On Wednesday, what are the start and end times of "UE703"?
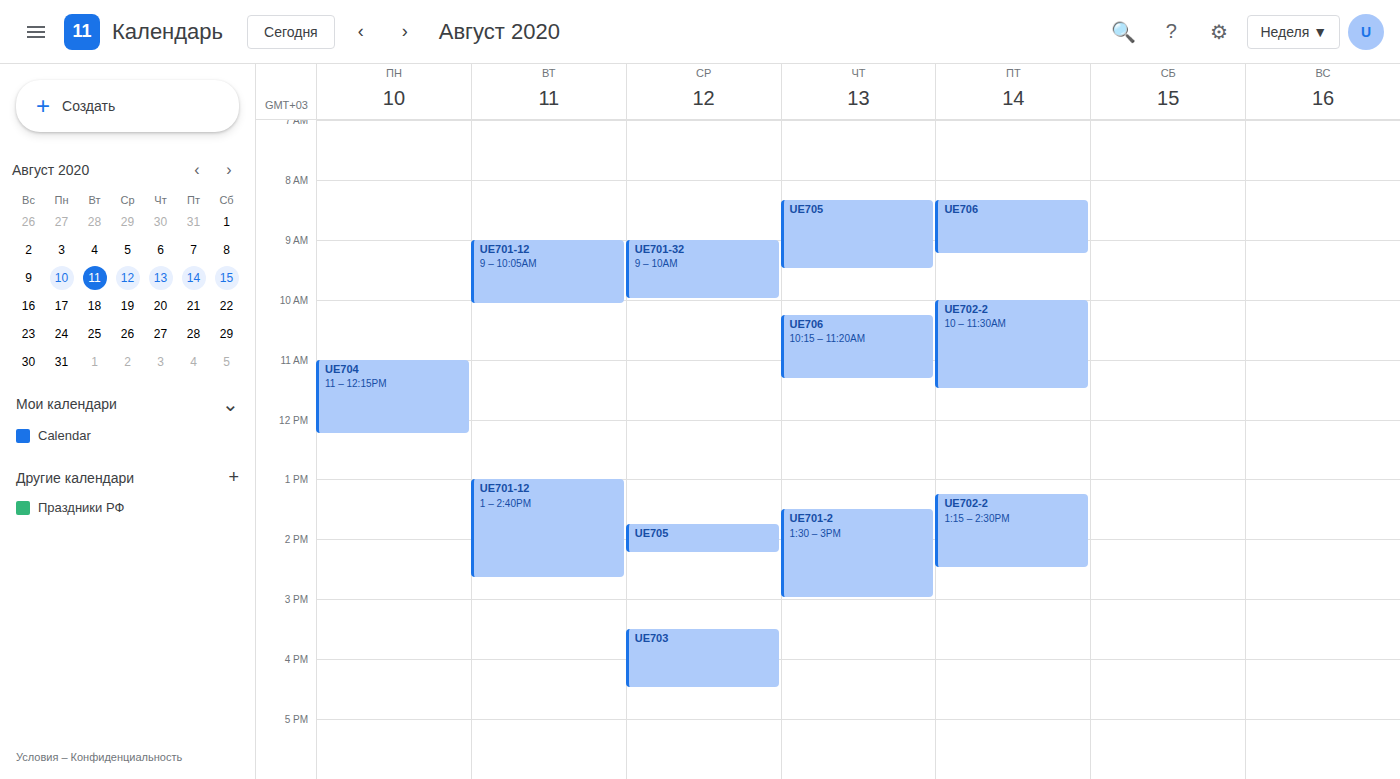
15:30 to 16:30